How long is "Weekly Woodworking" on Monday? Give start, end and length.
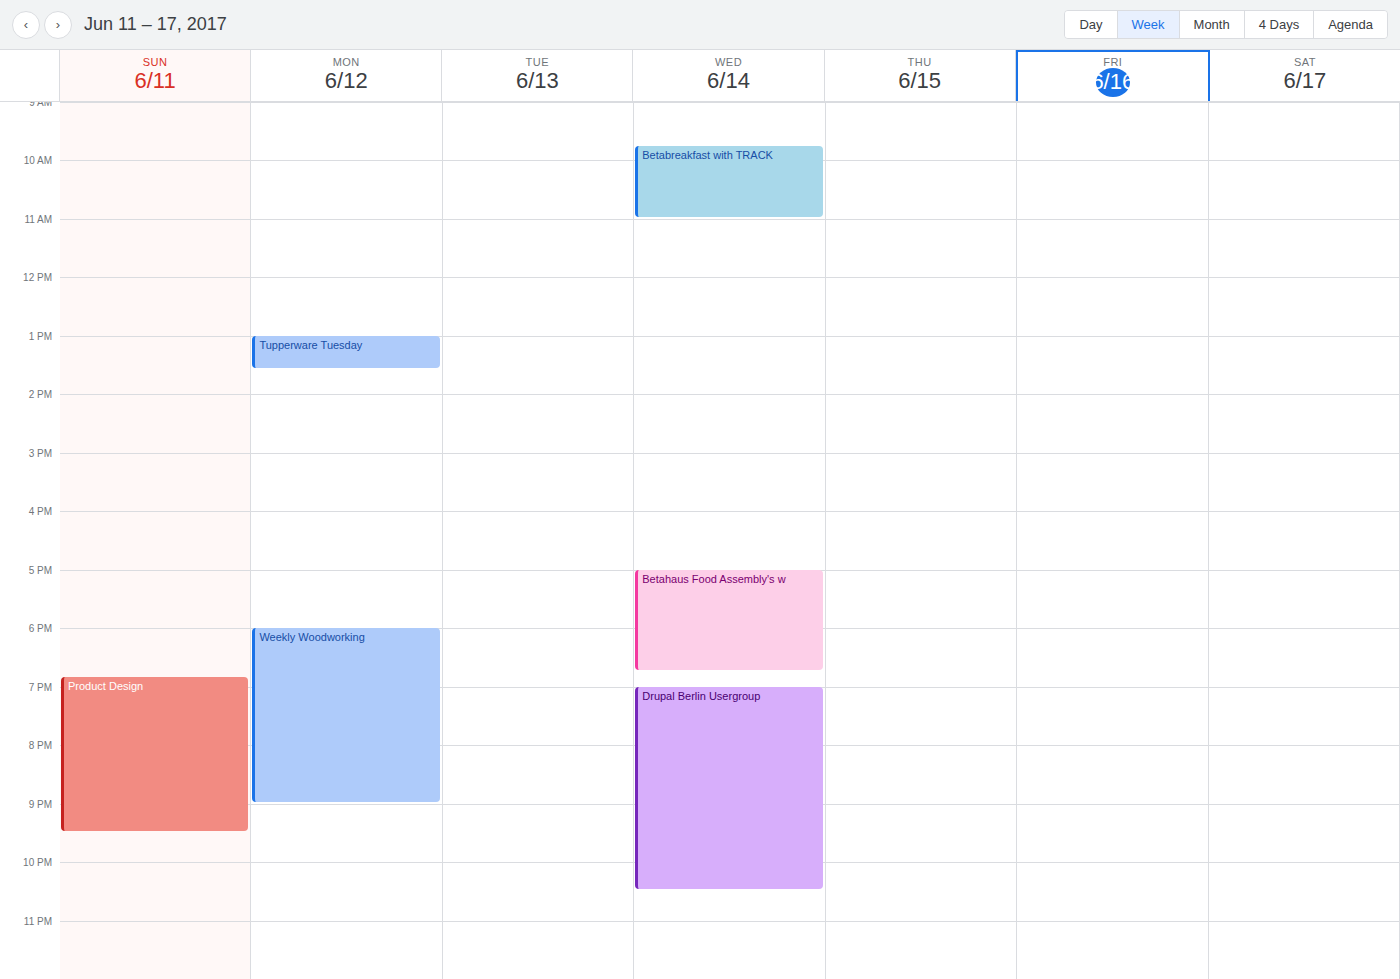
18:00 to 21:00, 3 hours